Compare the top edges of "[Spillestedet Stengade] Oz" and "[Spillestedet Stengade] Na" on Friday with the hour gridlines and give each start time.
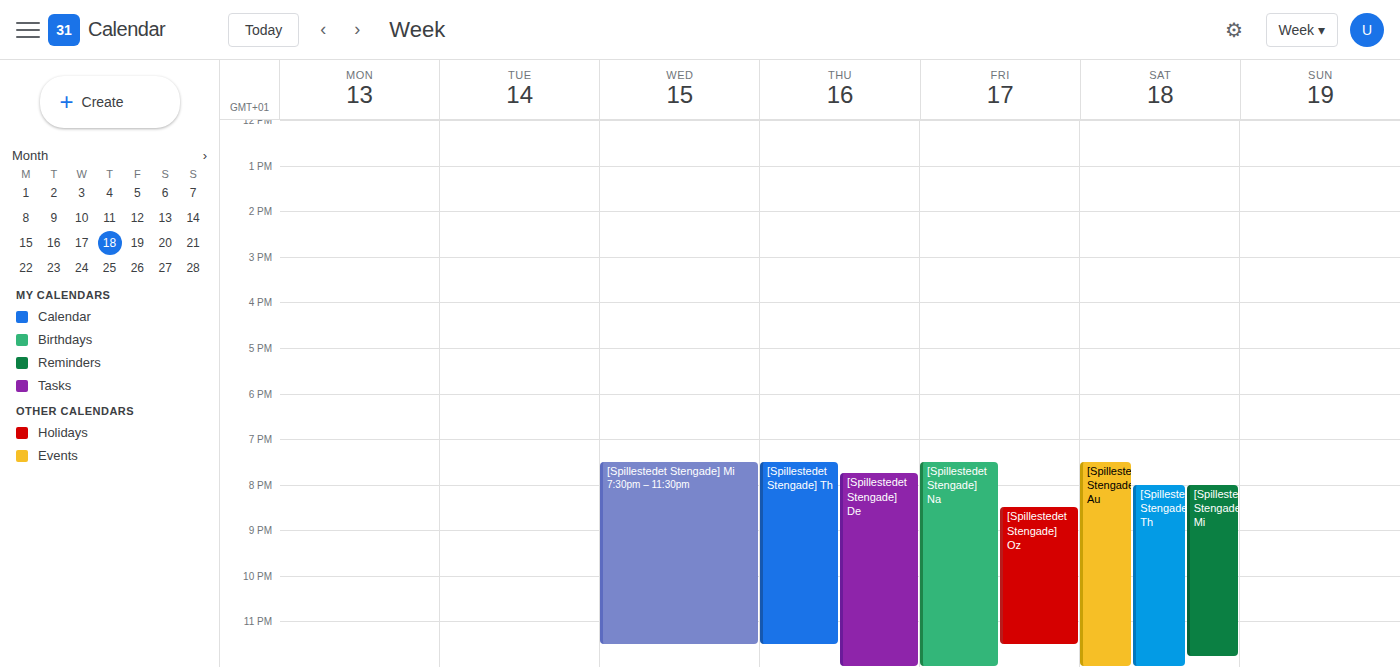
"[Spillestedet Stengade] Oz": 20:30, halfway between the 20:00 and 21:00 lines. "[Spillestedet Stengade] Na": 19:30, halfway between the 19:00 and 20:00 lines.